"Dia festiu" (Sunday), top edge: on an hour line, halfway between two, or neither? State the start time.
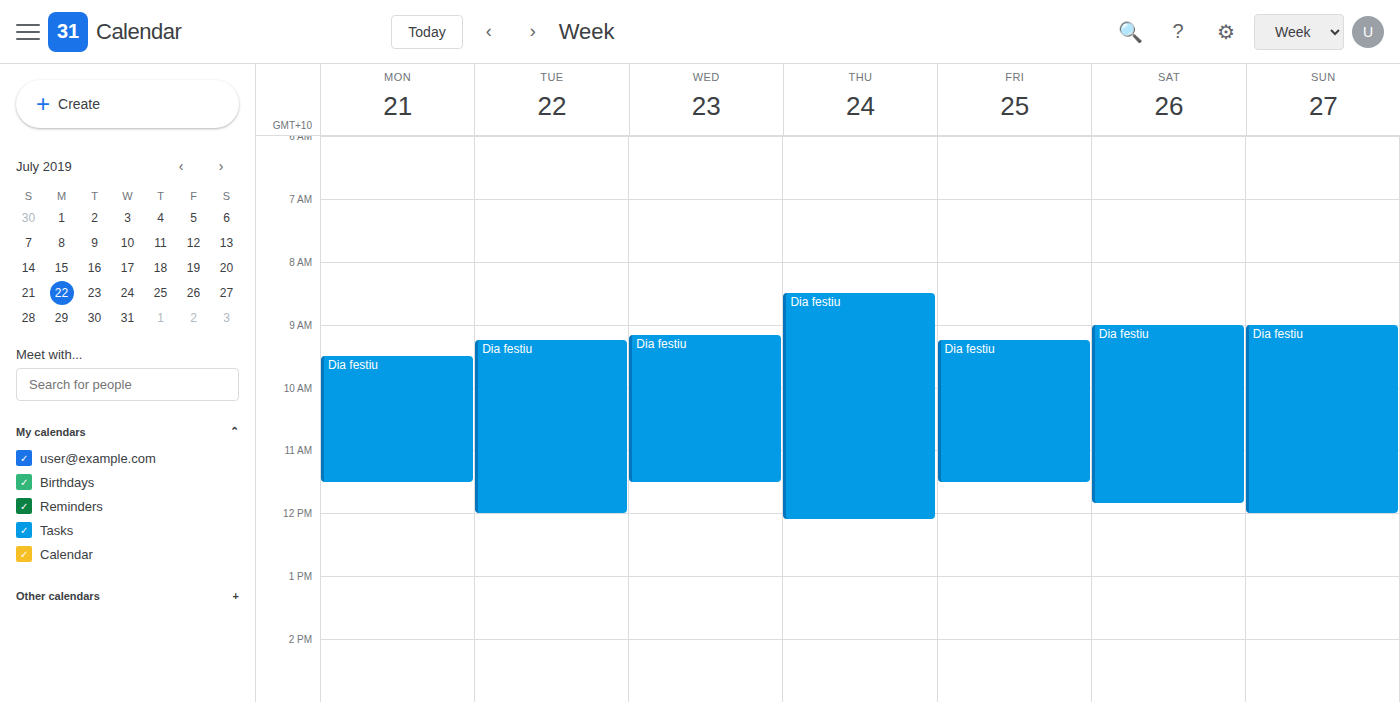
09:00 -- exactly on the 09:00 line.